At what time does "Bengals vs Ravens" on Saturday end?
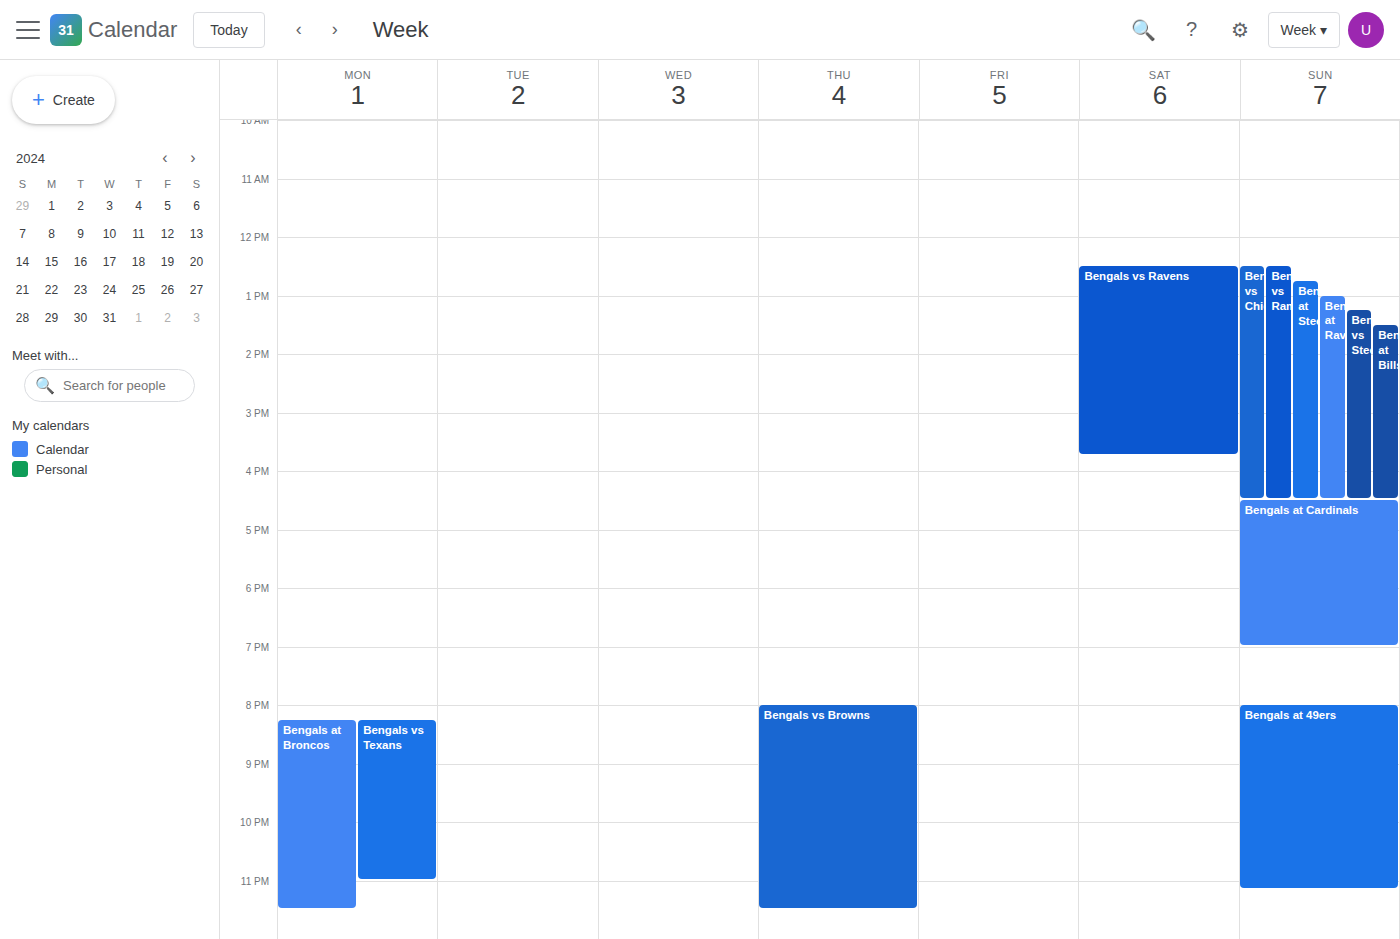
15:45